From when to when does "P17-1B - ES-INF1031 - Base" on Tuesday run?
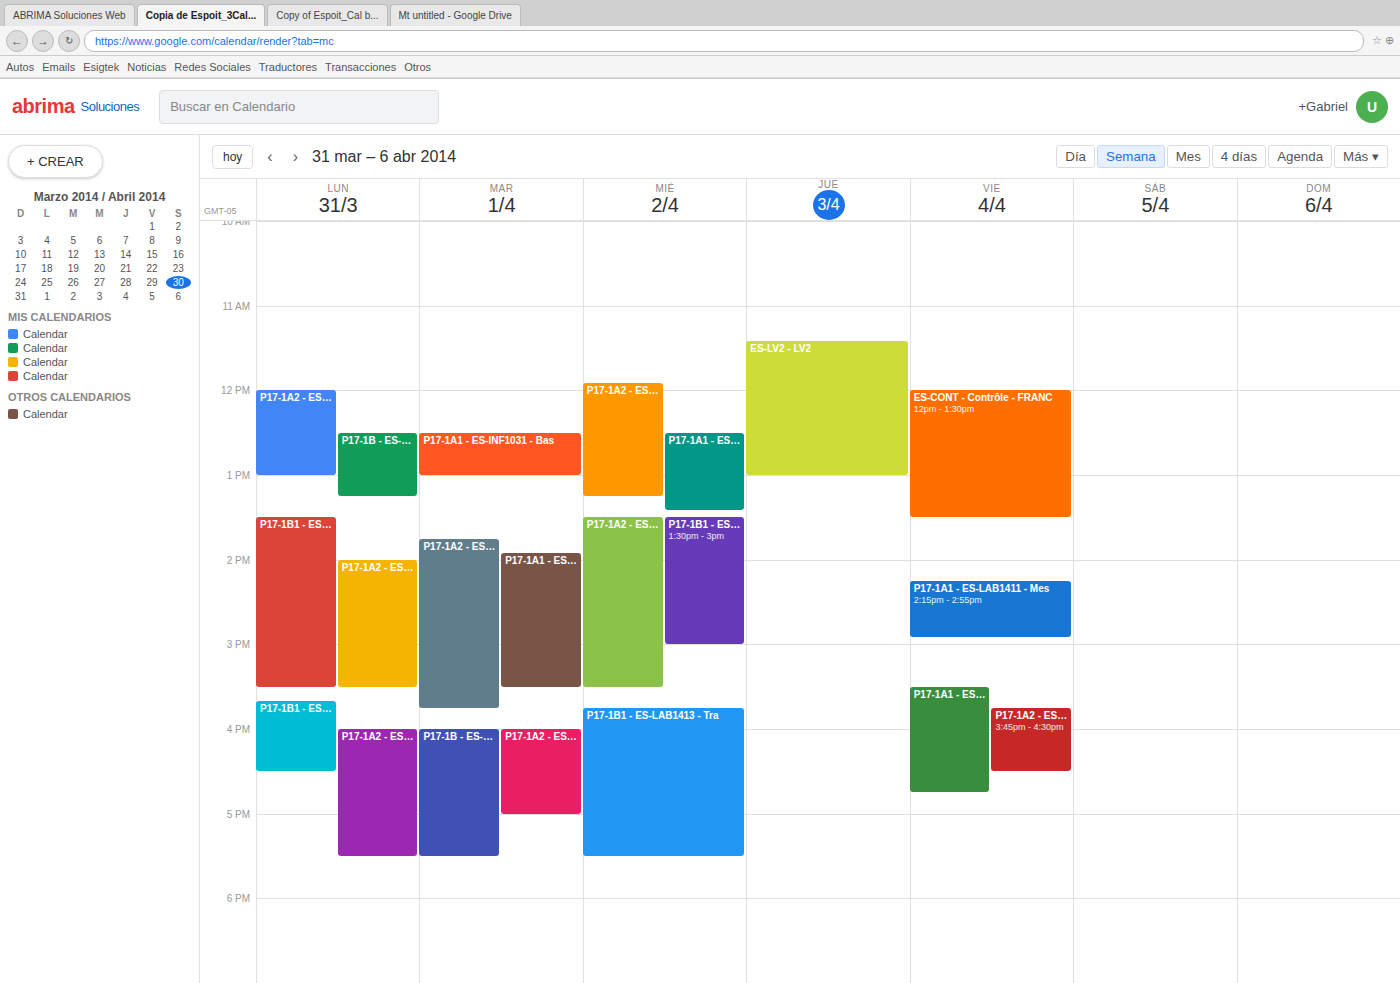
4:00 PM to 5:30 PM